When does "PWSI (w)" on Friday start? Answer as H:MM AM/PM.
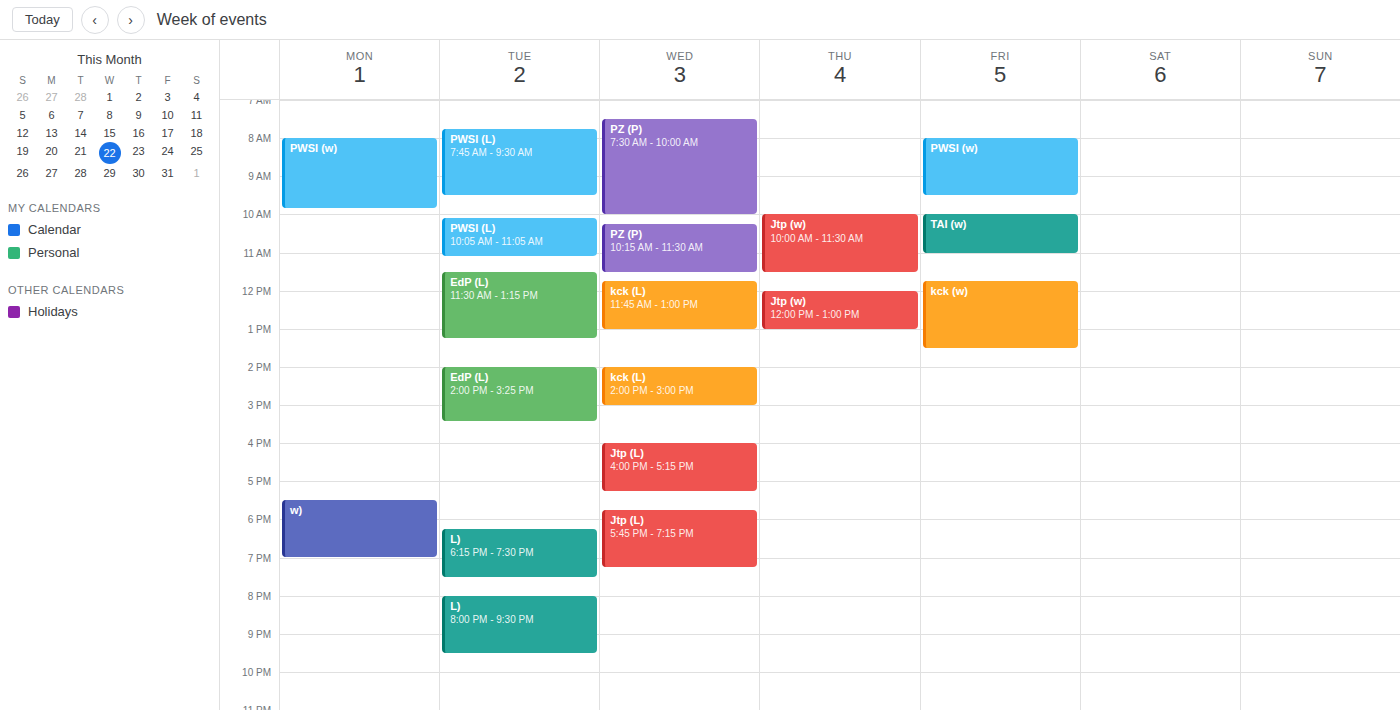
8:00 AM